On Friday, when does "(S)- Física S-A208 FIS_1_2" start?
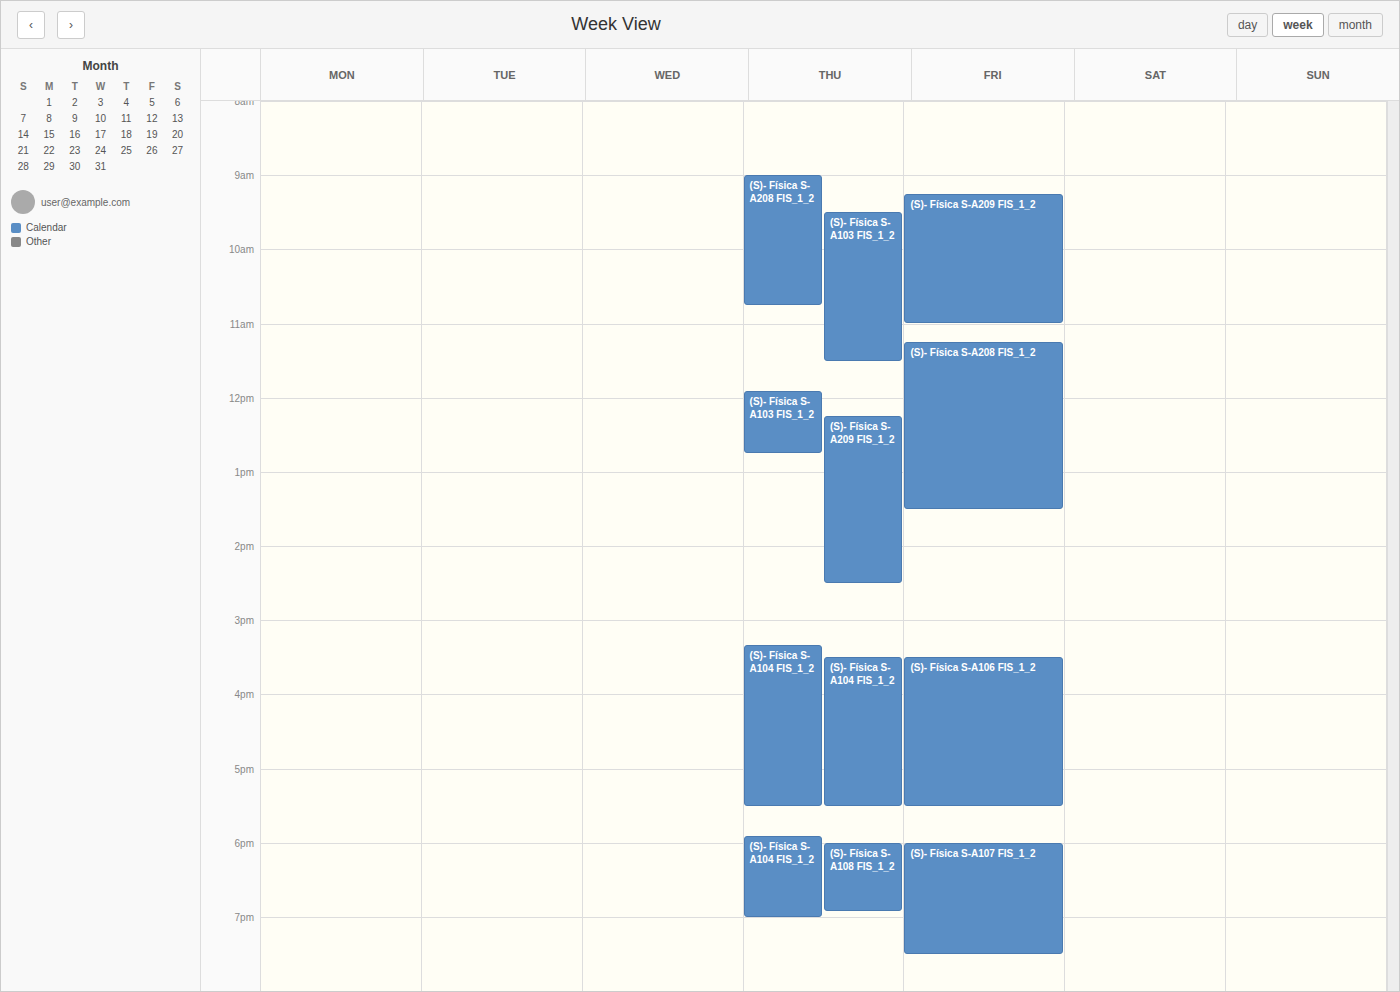
11:15 AM